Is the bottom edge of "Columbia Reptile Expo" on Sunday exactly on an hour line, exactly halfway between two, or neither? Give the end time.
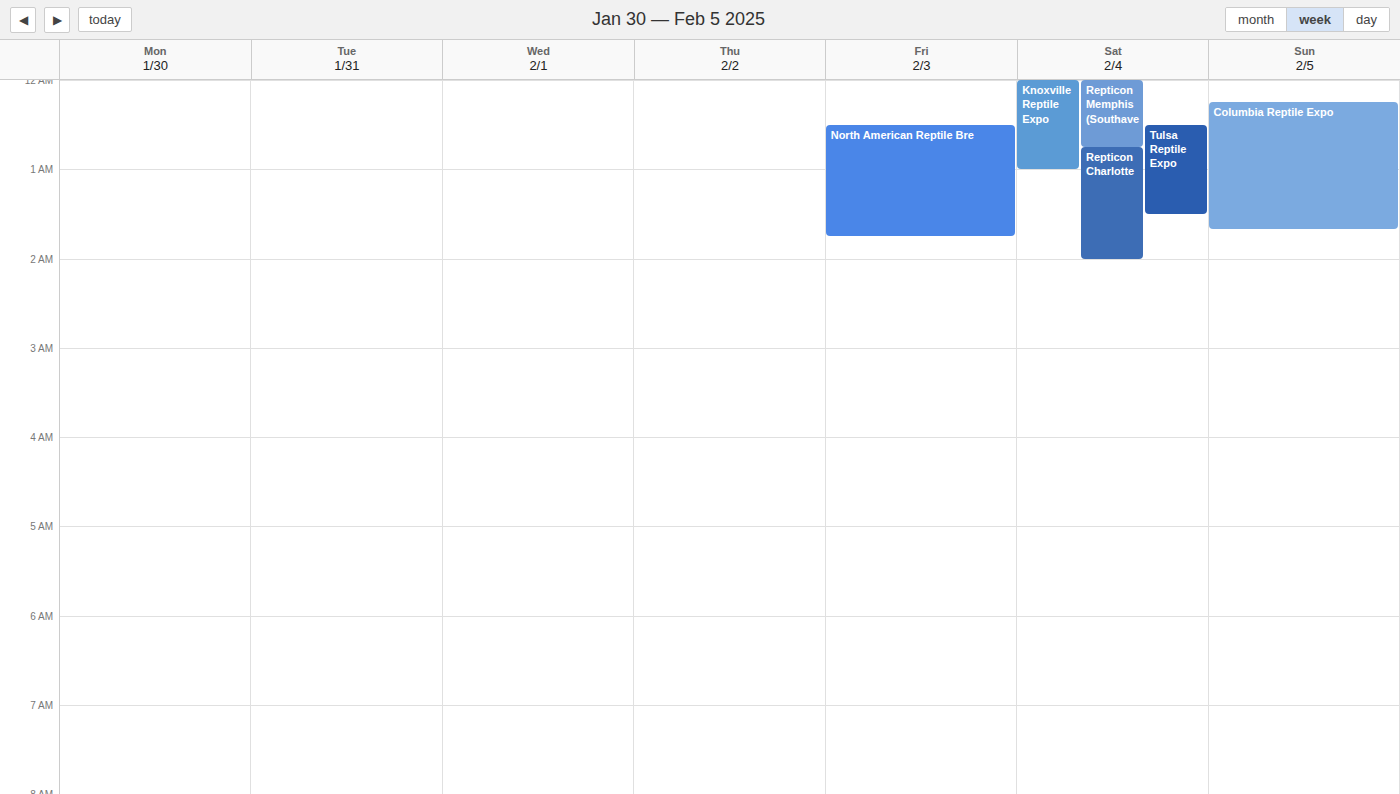
1:40 AM -- neither: 40 minutes below the 1 AM line and 20 minutes above the 2 AM line.